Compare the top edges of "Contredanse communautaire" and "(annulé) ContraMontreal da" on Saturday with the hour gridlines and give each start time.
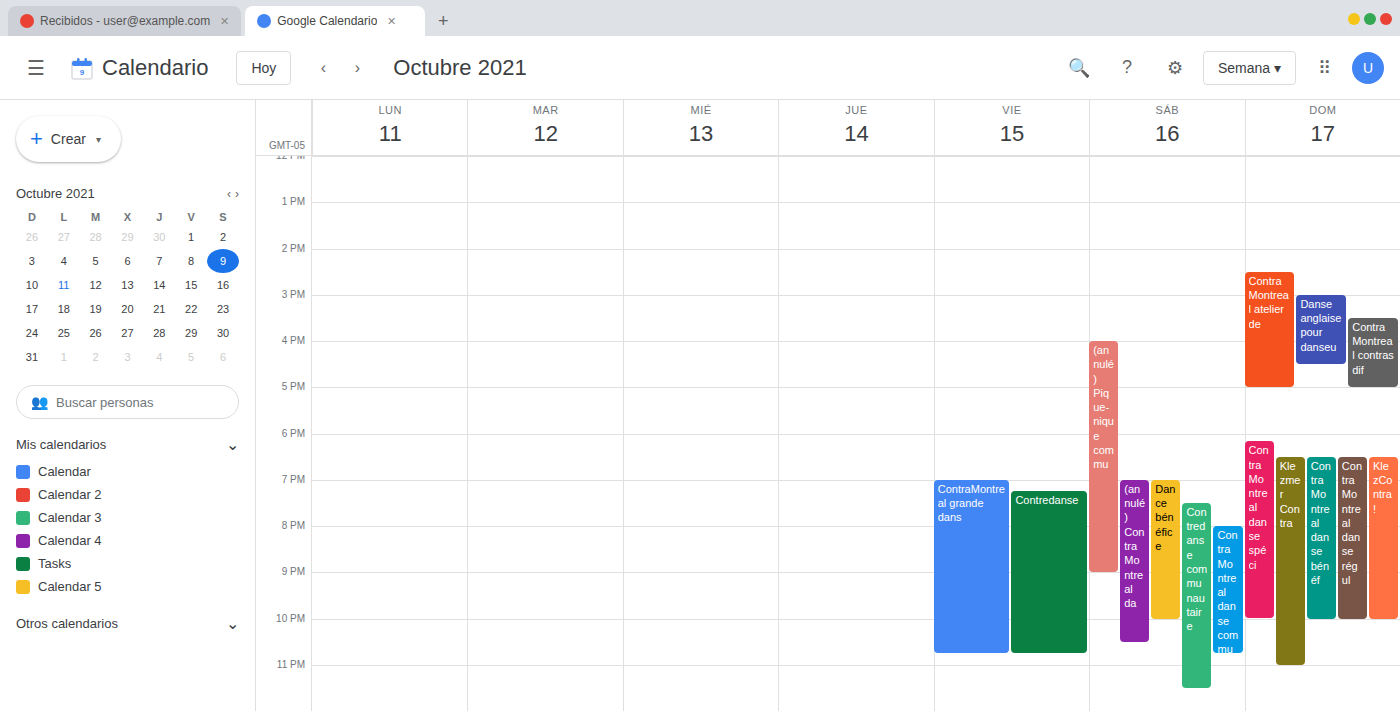
"Contredanse communautaire": 7:30 PM, halfway between the 7 PM and 8 PM lines. "(annulé) ContraMontreal da": 7:00 PM, exactly on the 7 PM line.